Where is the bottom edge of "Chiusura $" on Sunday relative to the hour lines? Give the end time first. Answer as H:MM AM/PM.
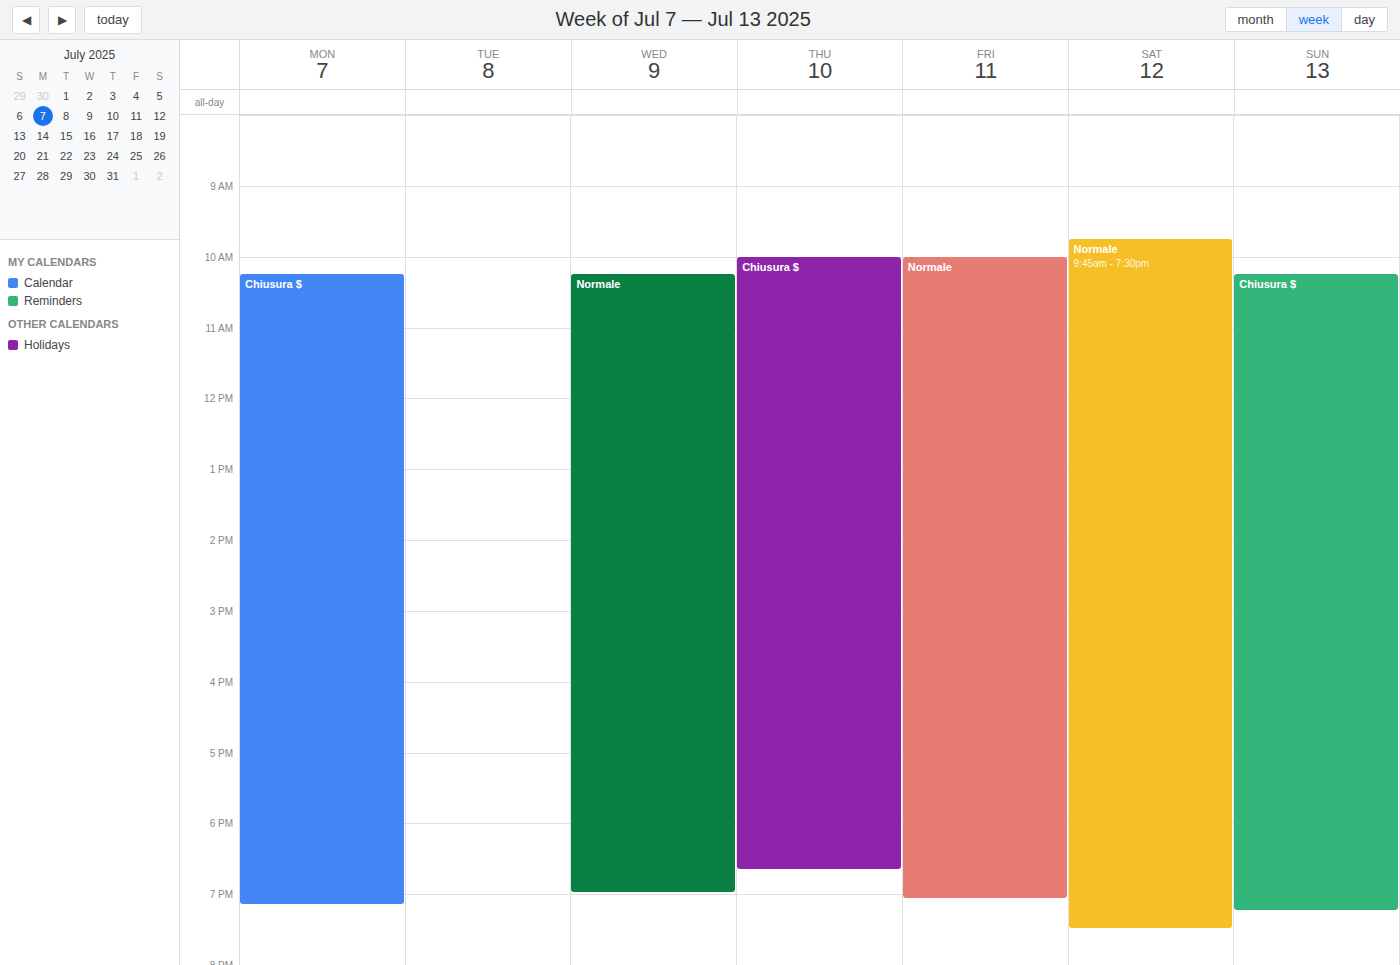
7:15 PM -- neither: a quarter of the way from the 7 PM line to the 8 PM line.